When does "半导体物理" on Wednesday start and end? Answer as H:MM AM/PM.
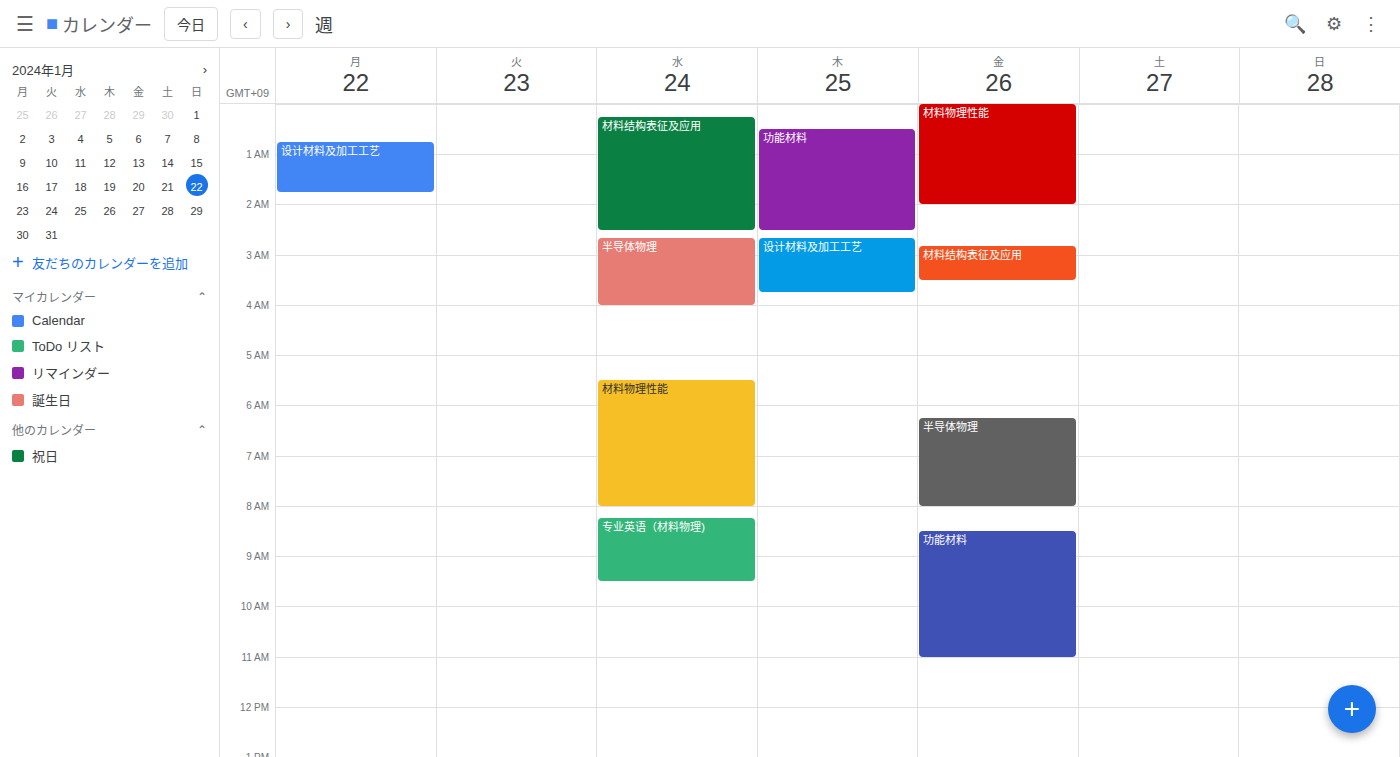
2:40 AM to 4:00 AM